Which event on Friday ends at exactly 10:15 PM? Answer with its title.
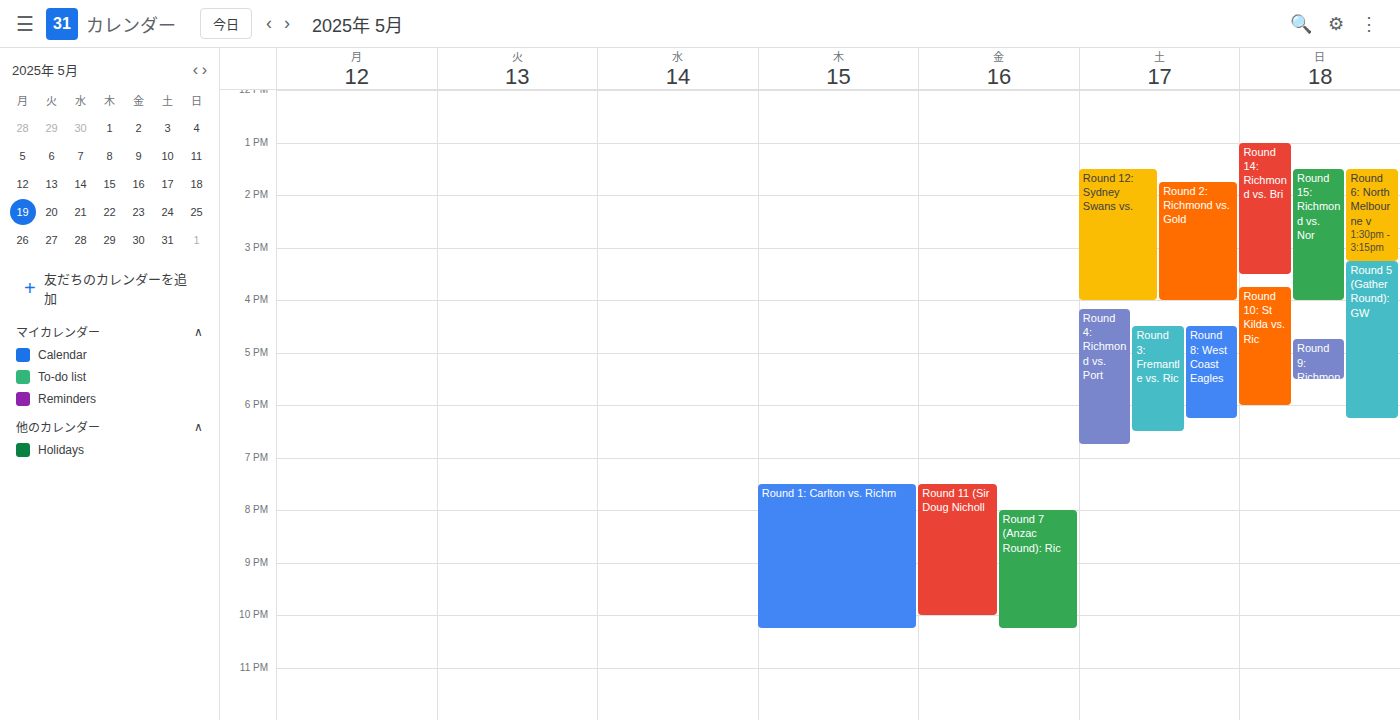
"Round 7 (Anzac Round): Ric"